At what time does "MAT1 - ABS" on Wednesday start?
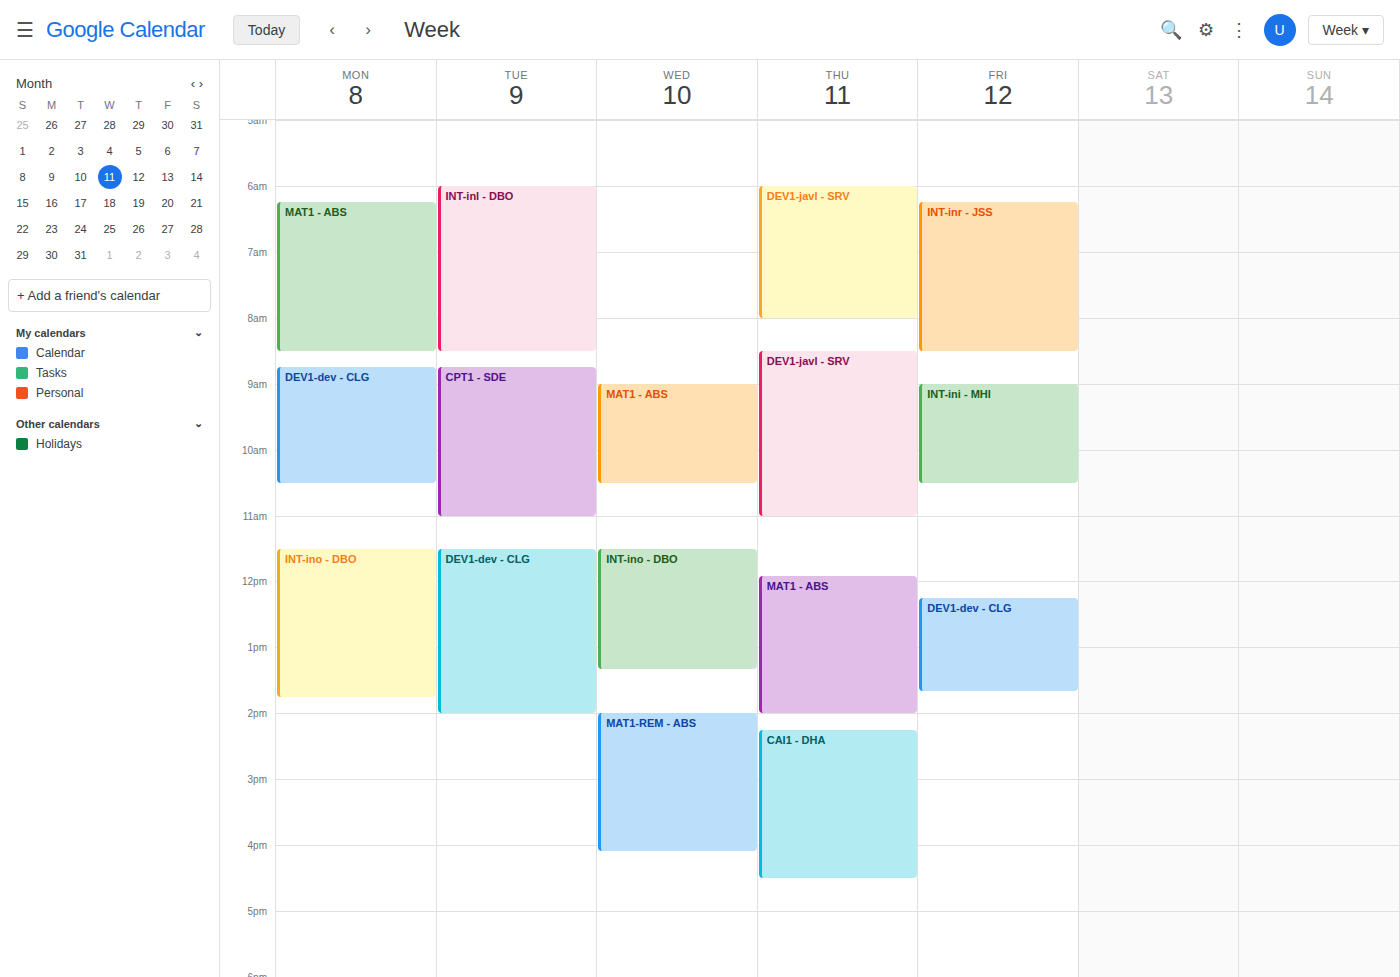
9:00 AM